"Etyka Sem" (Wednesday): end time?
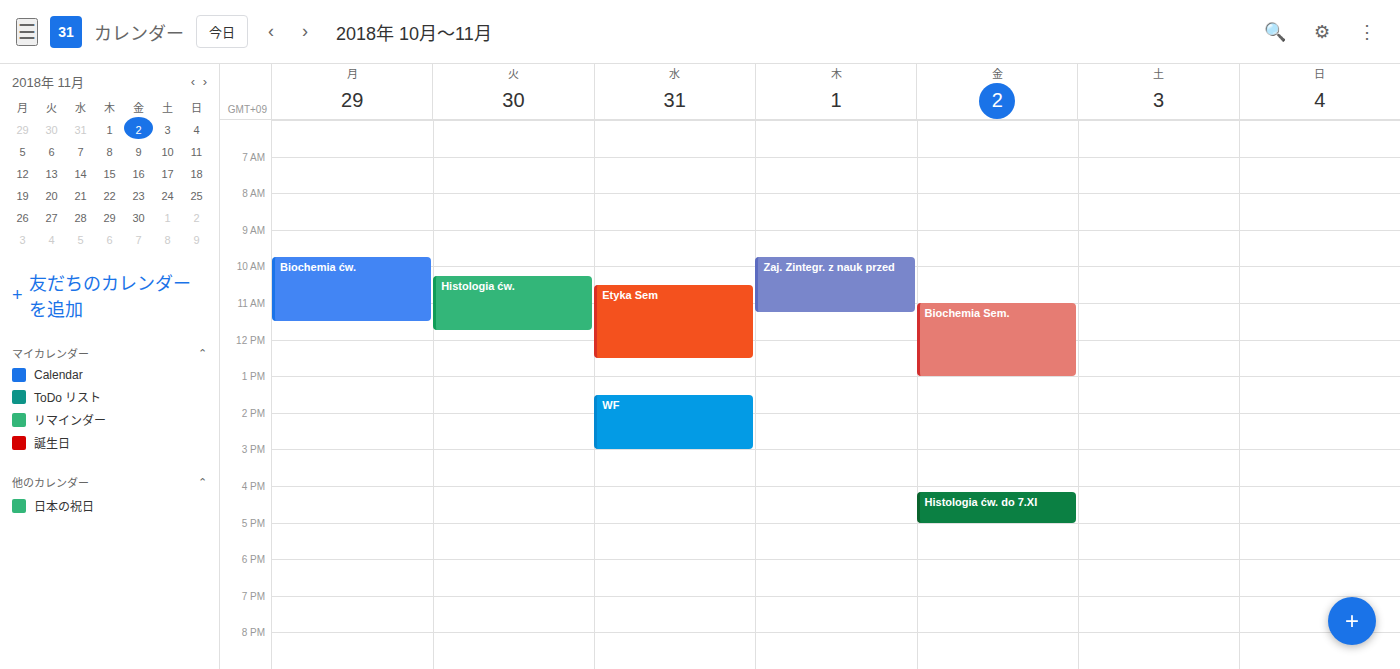
12:30 PM